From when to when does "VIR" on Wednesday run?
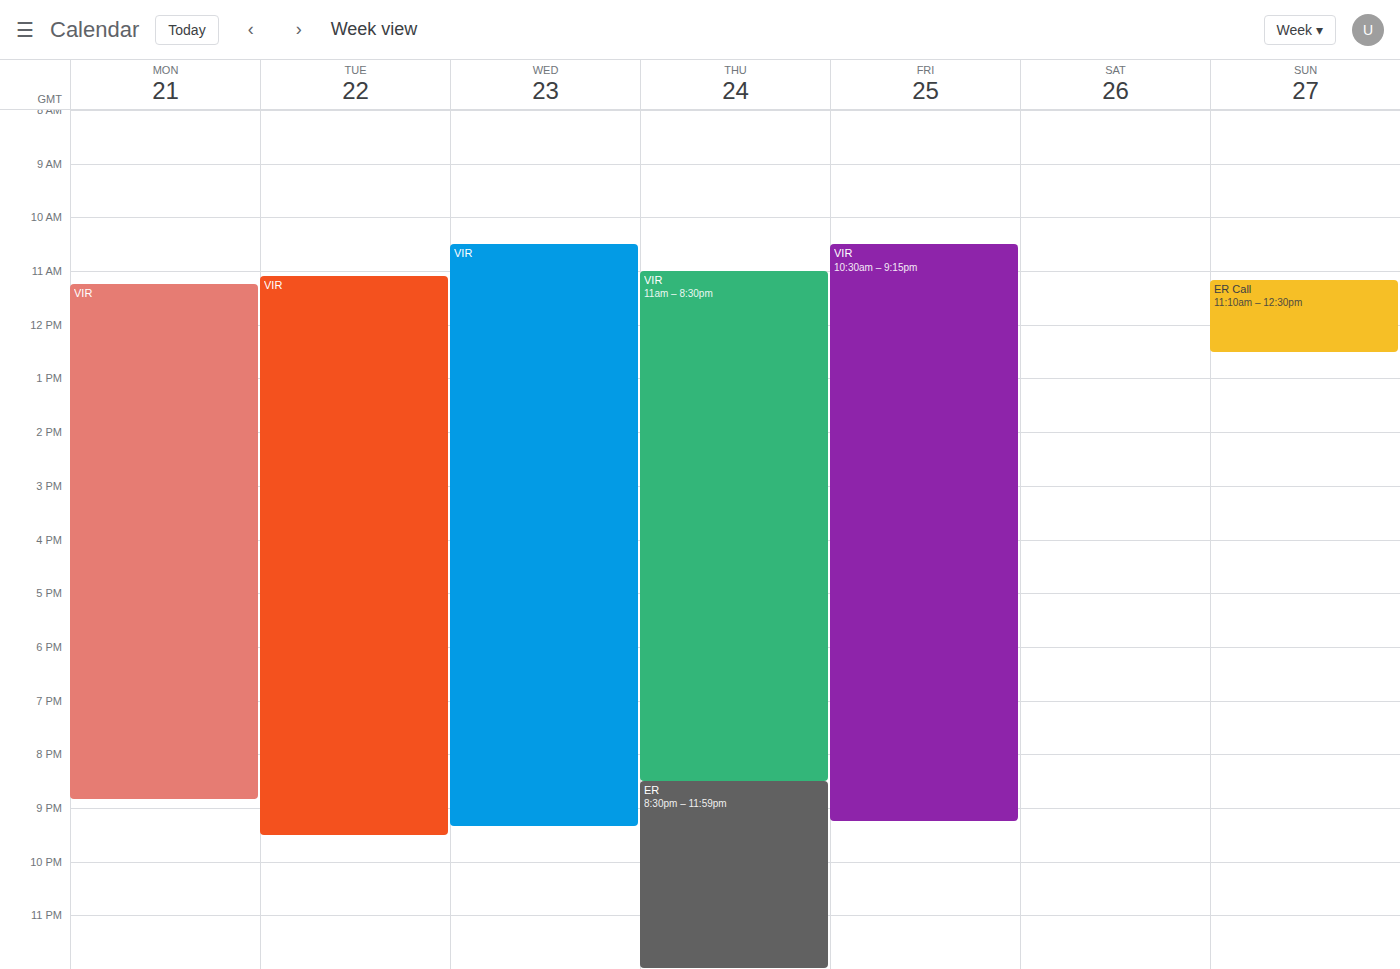
10:30 AM to 9:20 PM